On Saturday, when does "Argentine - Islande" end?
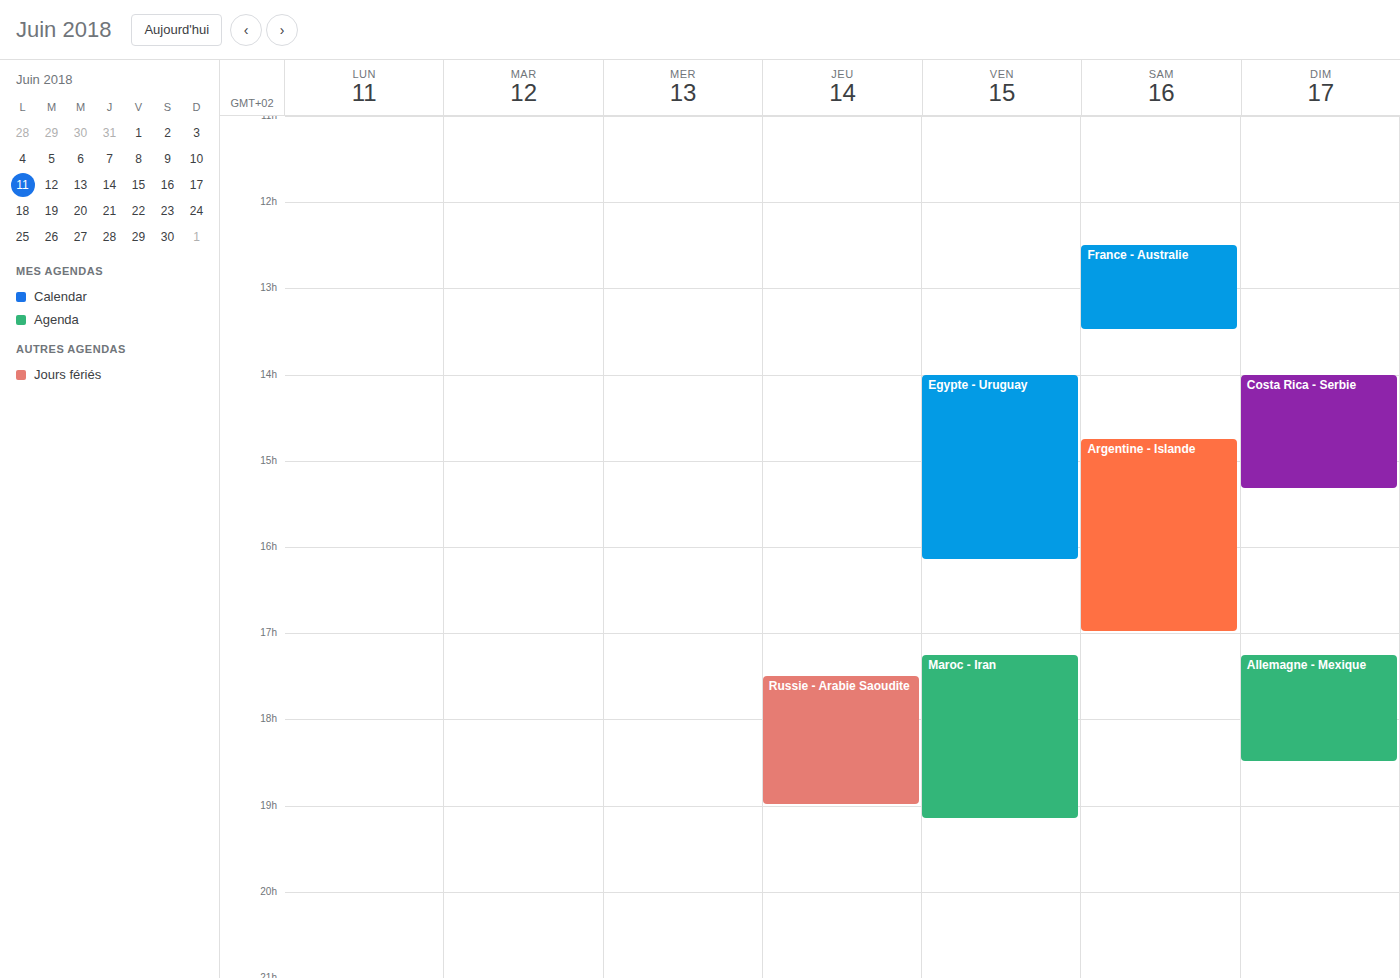
5:00 PM